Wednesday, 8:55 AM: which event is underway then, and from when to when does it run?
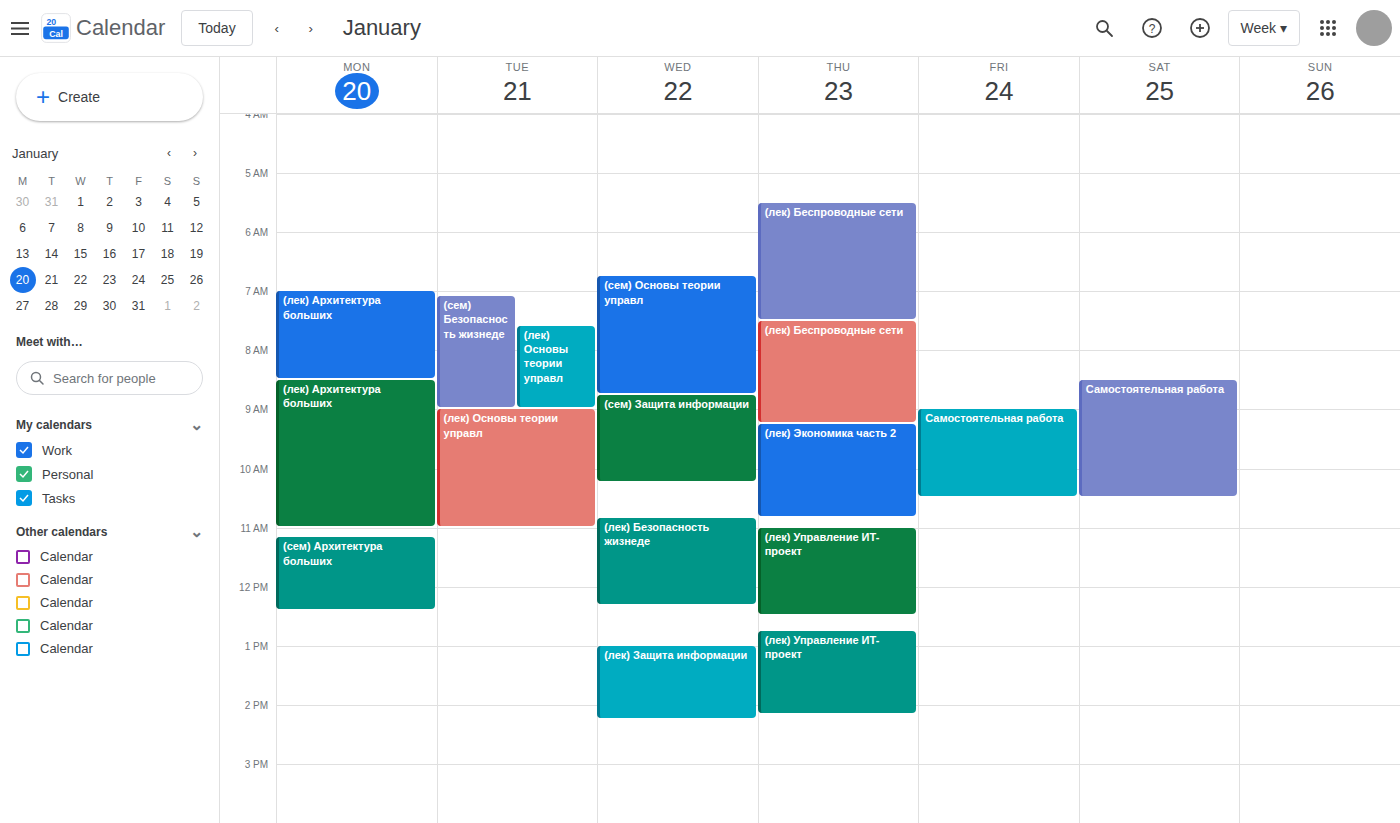
"(сем) Защита информации", 8:45 AM to 10:15 AM